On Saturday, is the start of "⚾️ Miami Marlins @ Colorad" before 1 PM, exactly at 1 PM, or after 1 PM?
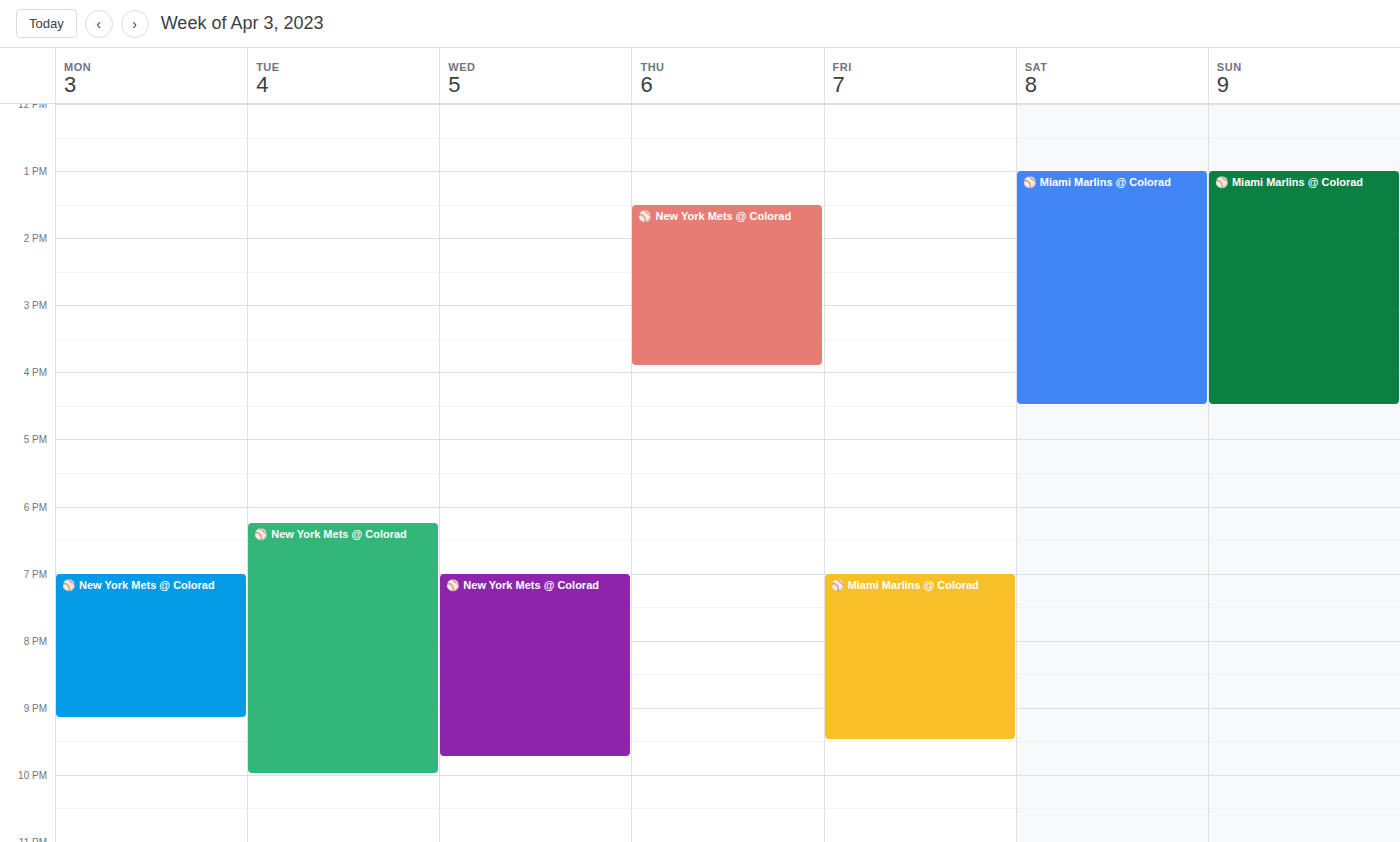
1:00 PM -- exactly at 1 PM, on the 1 PM line.